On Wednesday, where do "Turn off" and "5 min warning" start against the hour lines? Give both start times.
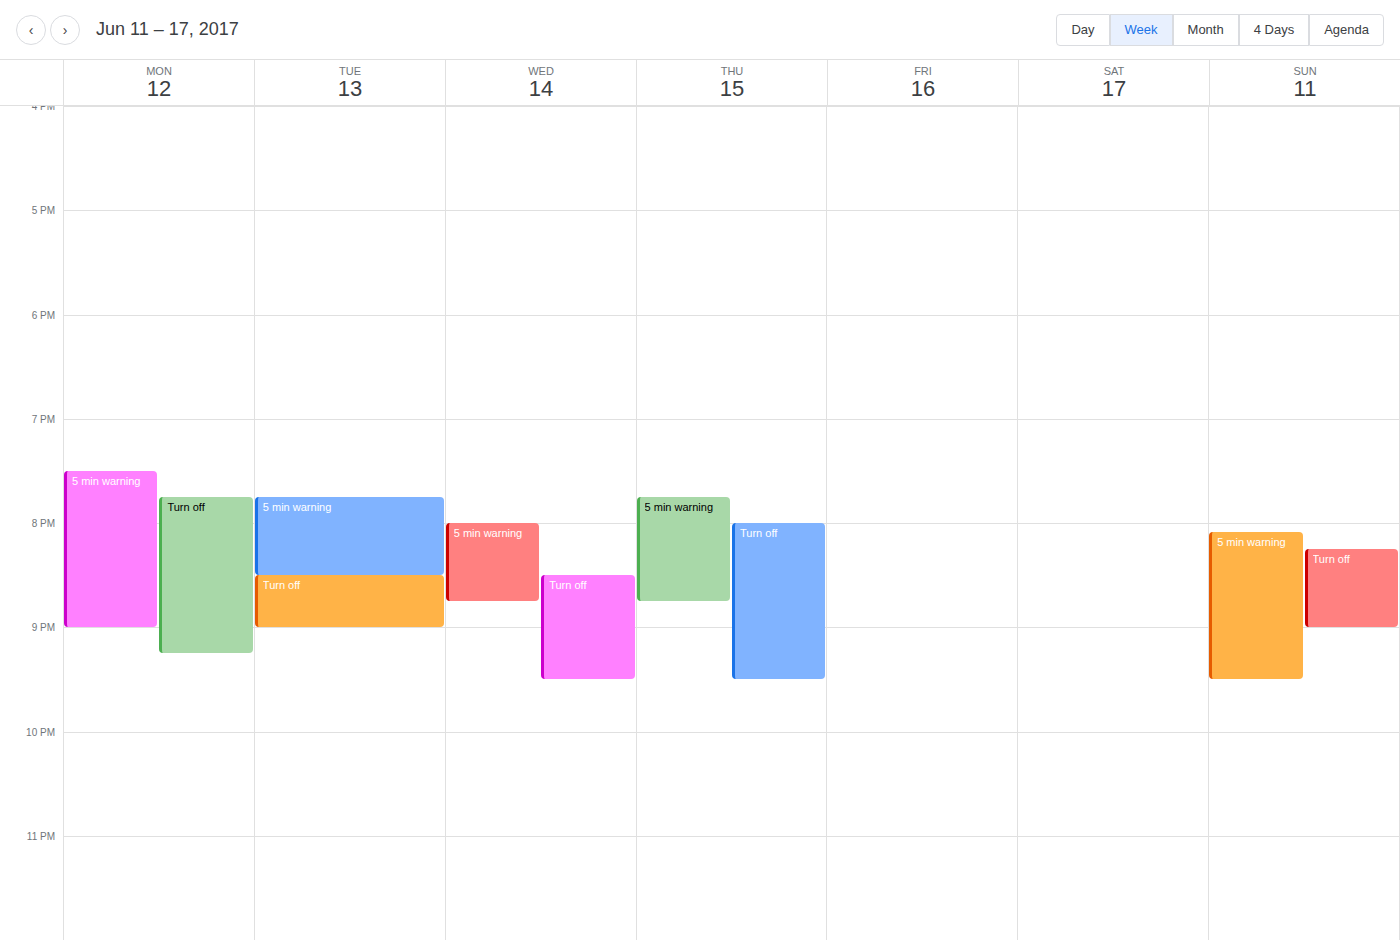
"Turn off": 8:30 PM, halfway between the 8 PM and 9 PM lines. "5 min warning": 8:00 PM, exactly on the 8 PM line.